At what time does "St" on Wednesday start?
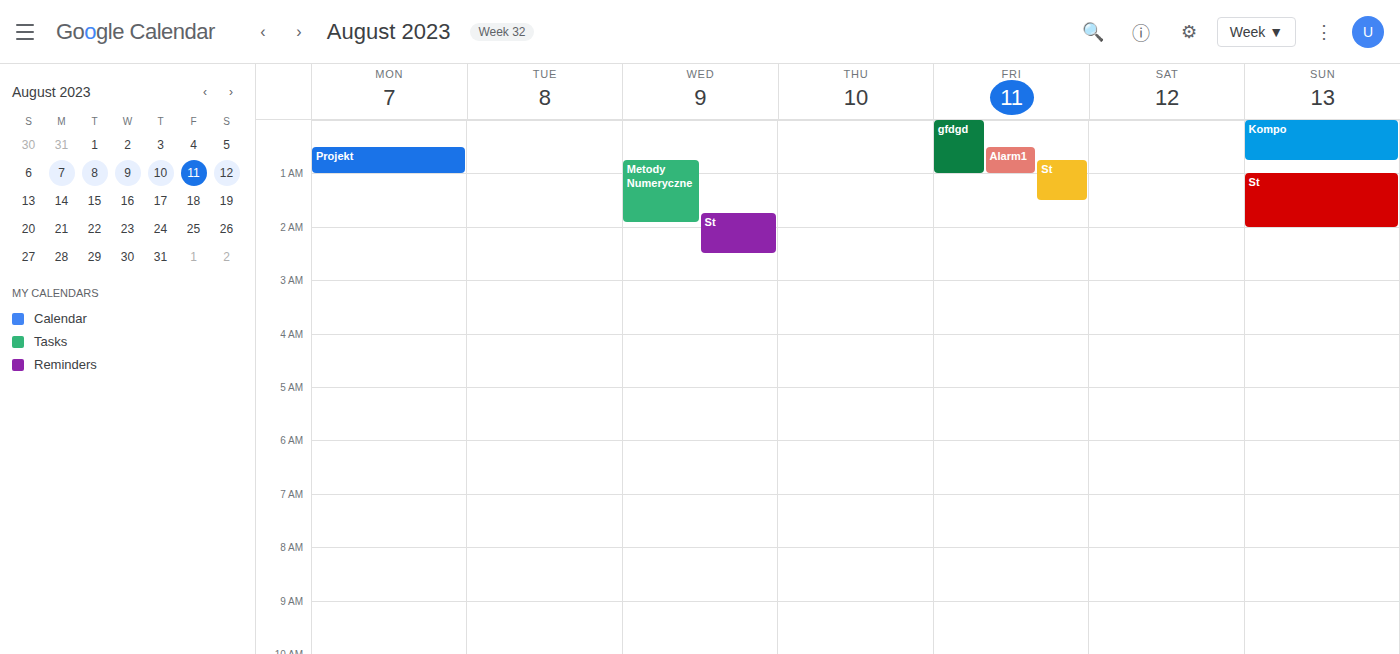
1:45 AM